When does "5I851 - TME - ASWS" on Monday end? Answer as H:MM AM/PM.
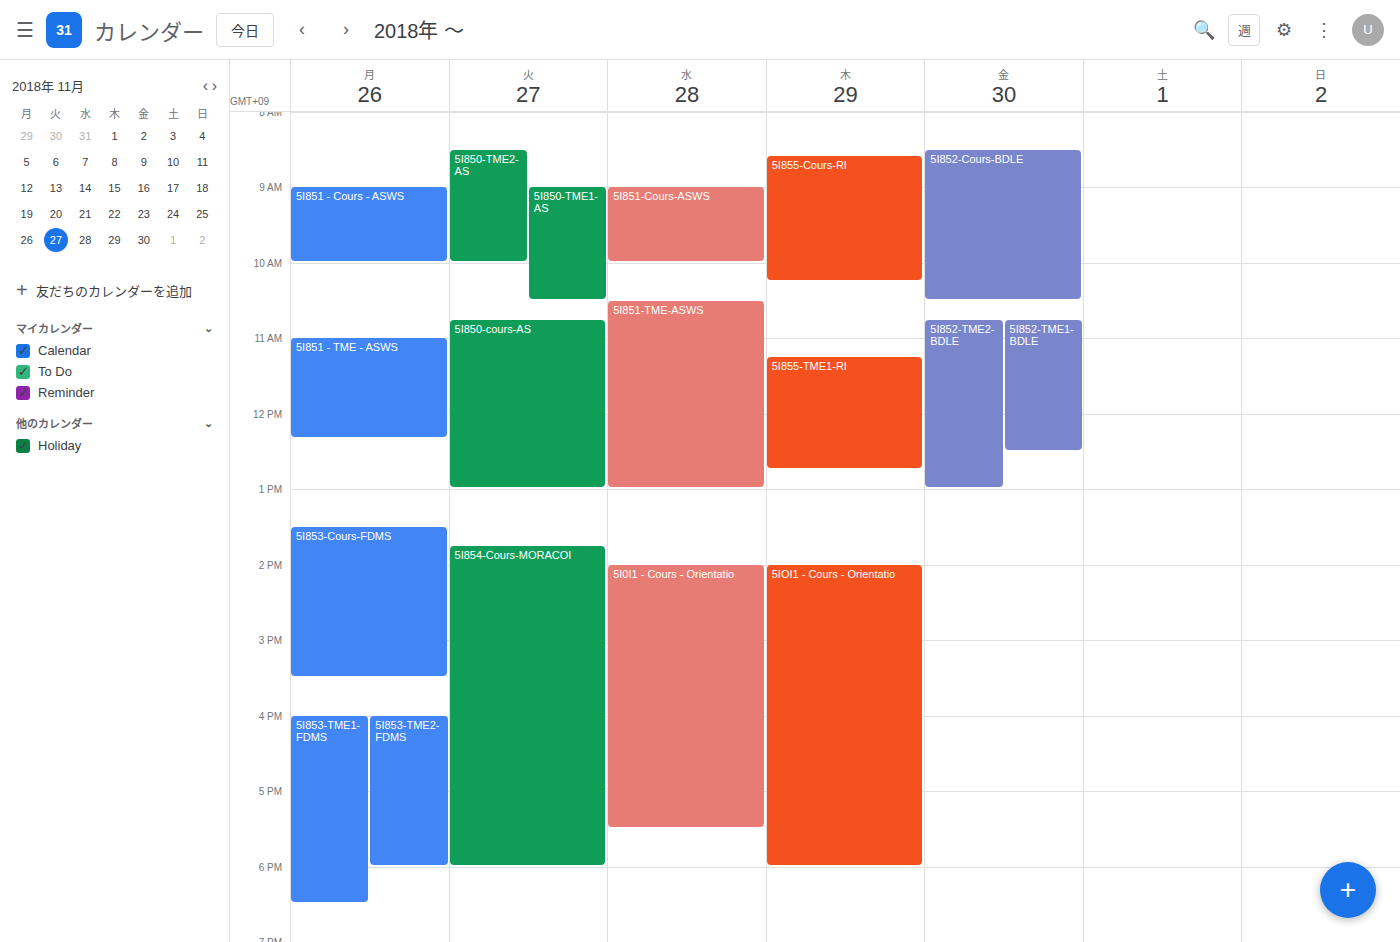
12:20 PM